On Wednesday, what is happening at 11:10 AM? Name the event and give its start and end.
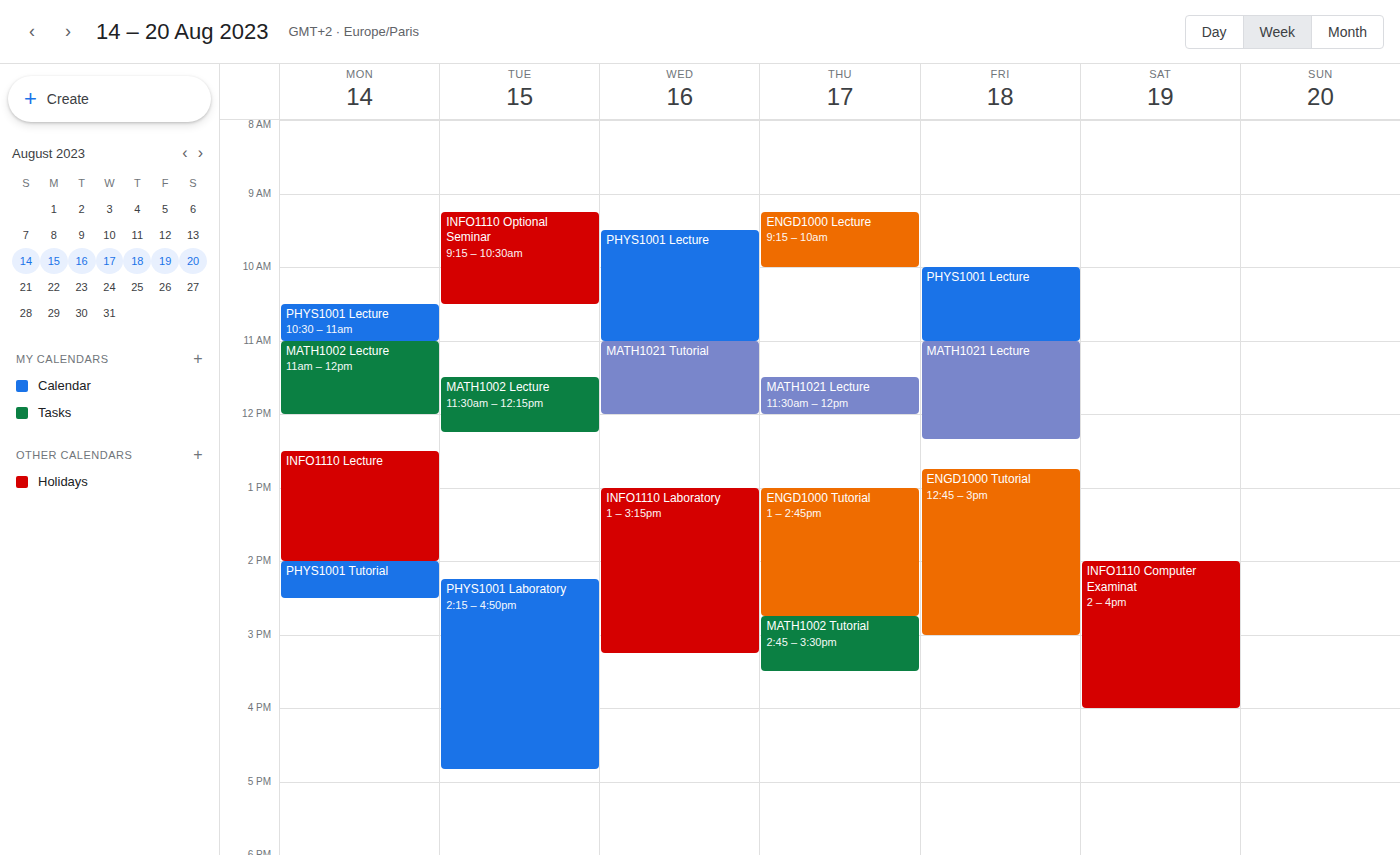
"MATH1021 Tutorial", 11:00 AM to 12:00 PM